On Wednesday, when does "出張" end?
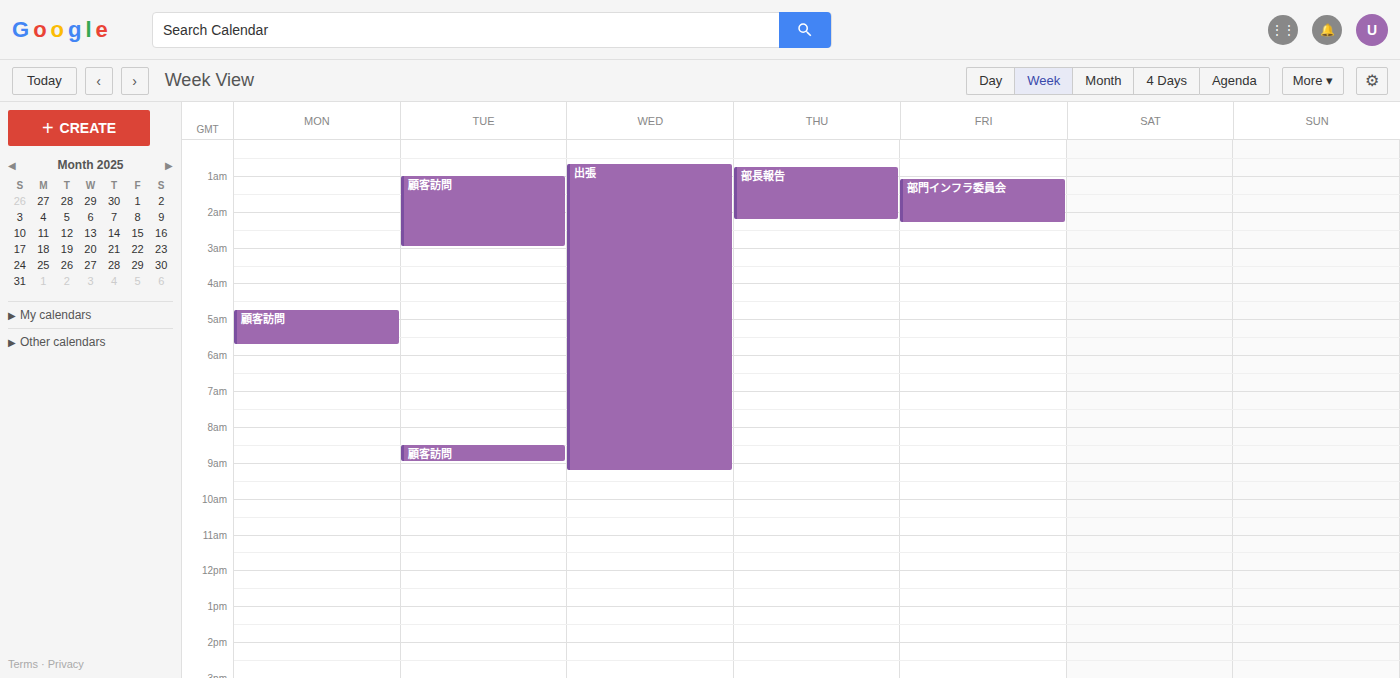
9:15 AM